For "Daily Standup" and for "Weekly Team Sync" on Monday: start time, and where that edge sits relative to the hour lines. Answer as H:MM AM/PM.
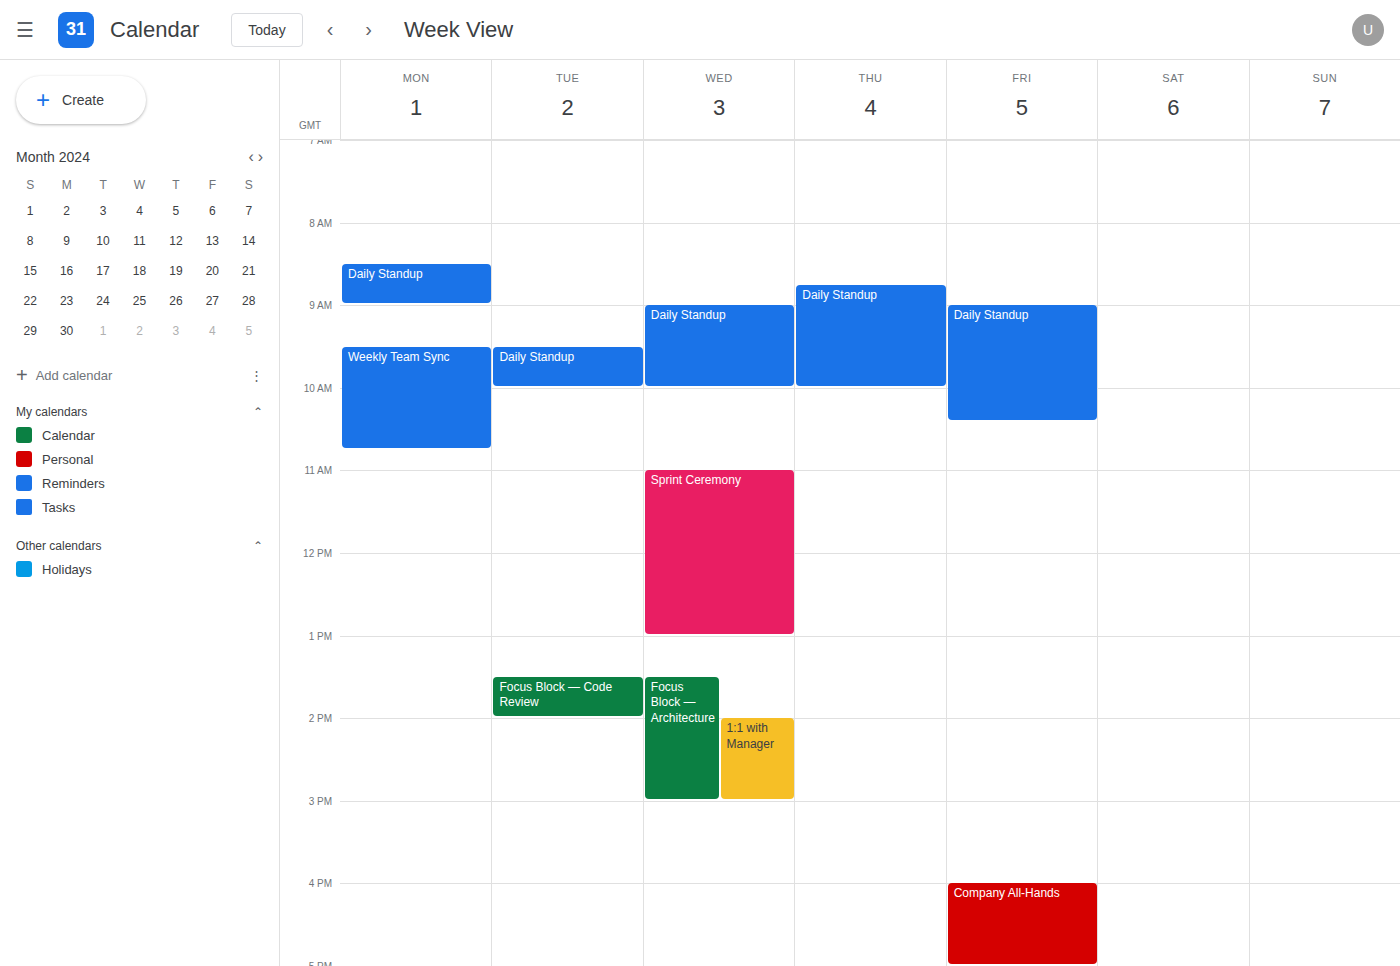
"Daily Standup": 8:30 AM, halfway between the 8 AM and 9 AM lines. "Weekly Team Sync": 9:30 AM, halfway between the 9 AM and 10 AM lines.